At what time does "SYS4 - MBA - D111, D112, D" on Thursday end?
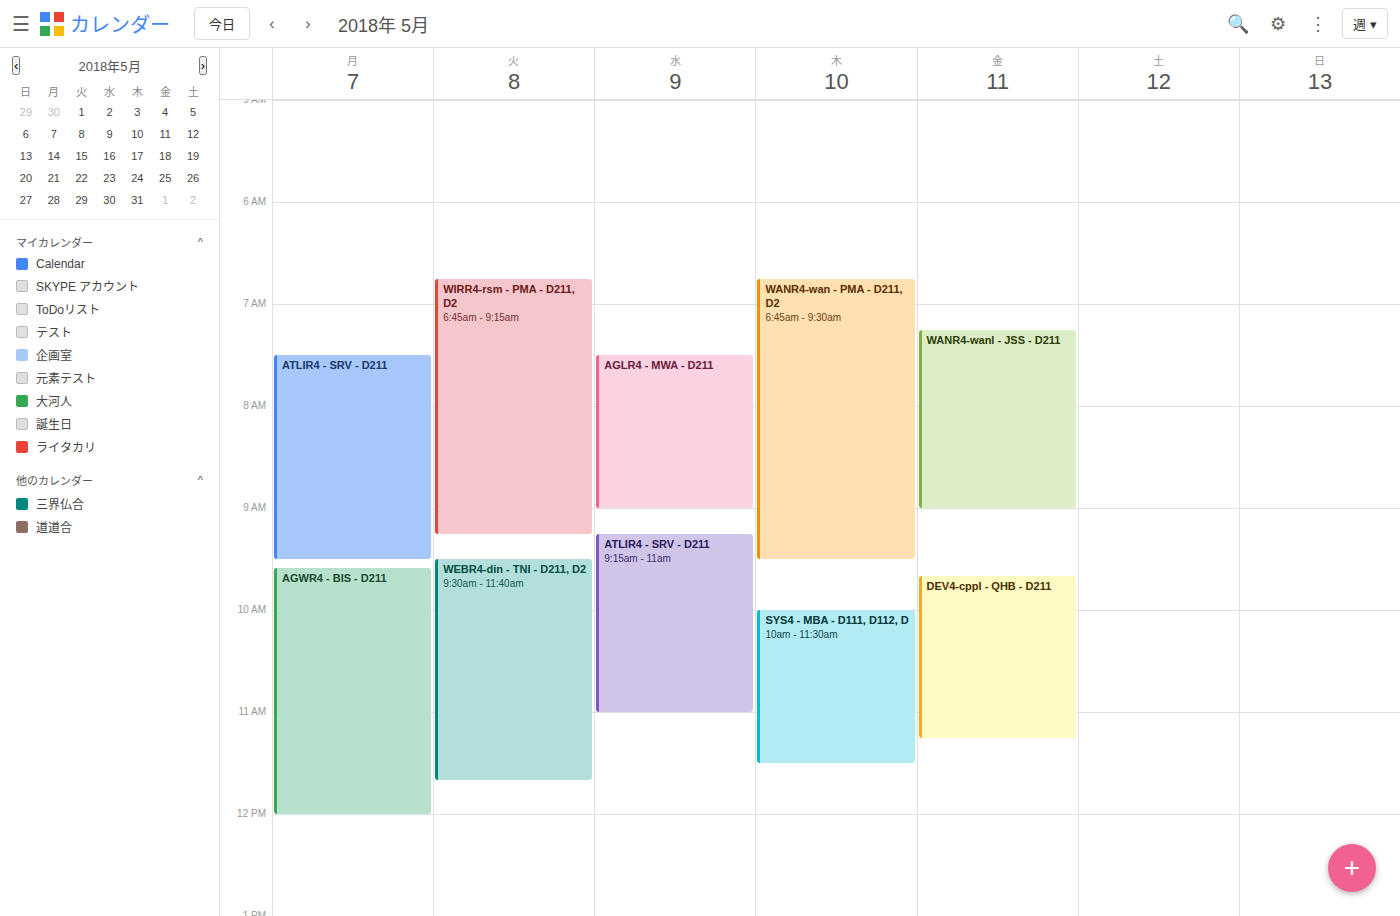
11:30